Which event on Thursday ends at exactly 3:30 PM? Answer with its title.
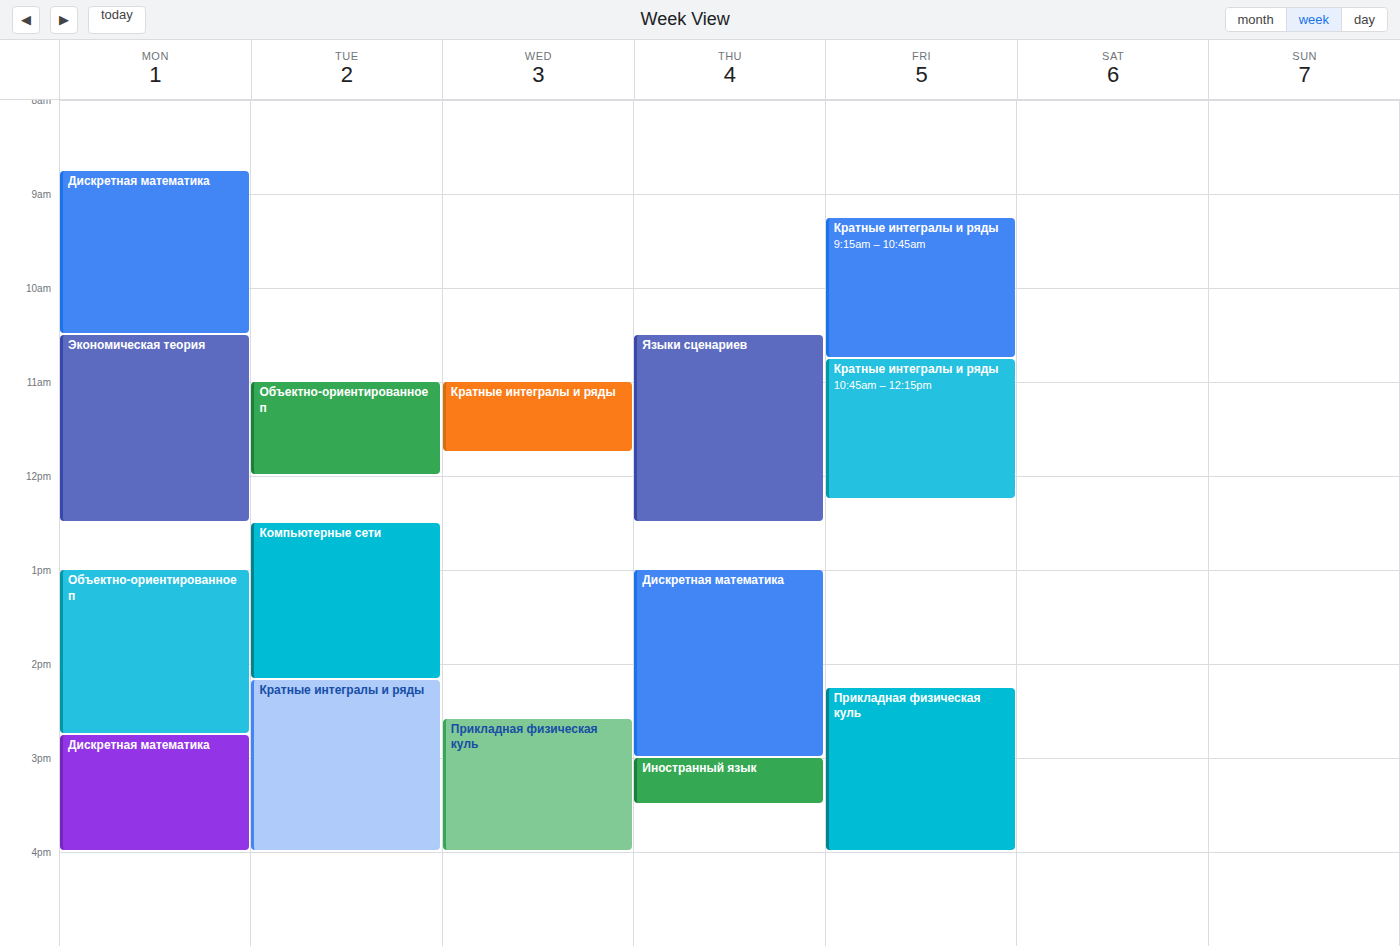
"Иностранный язык"